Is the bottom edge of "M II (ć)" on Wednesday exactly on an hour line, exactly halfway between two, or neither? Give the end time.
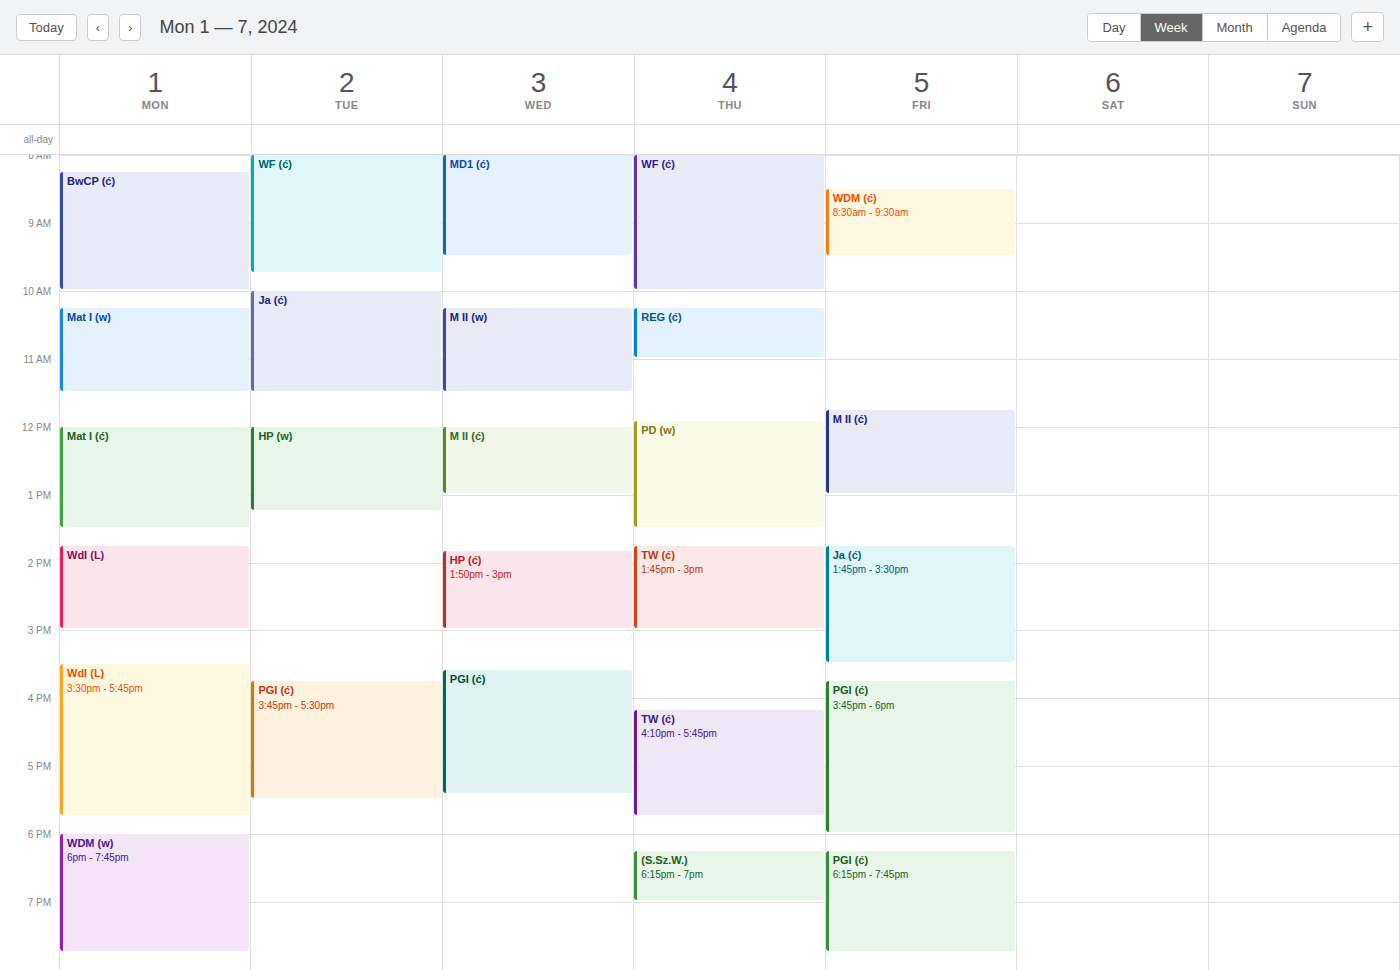
1:00 PM -- exactly on the 1 PM line.